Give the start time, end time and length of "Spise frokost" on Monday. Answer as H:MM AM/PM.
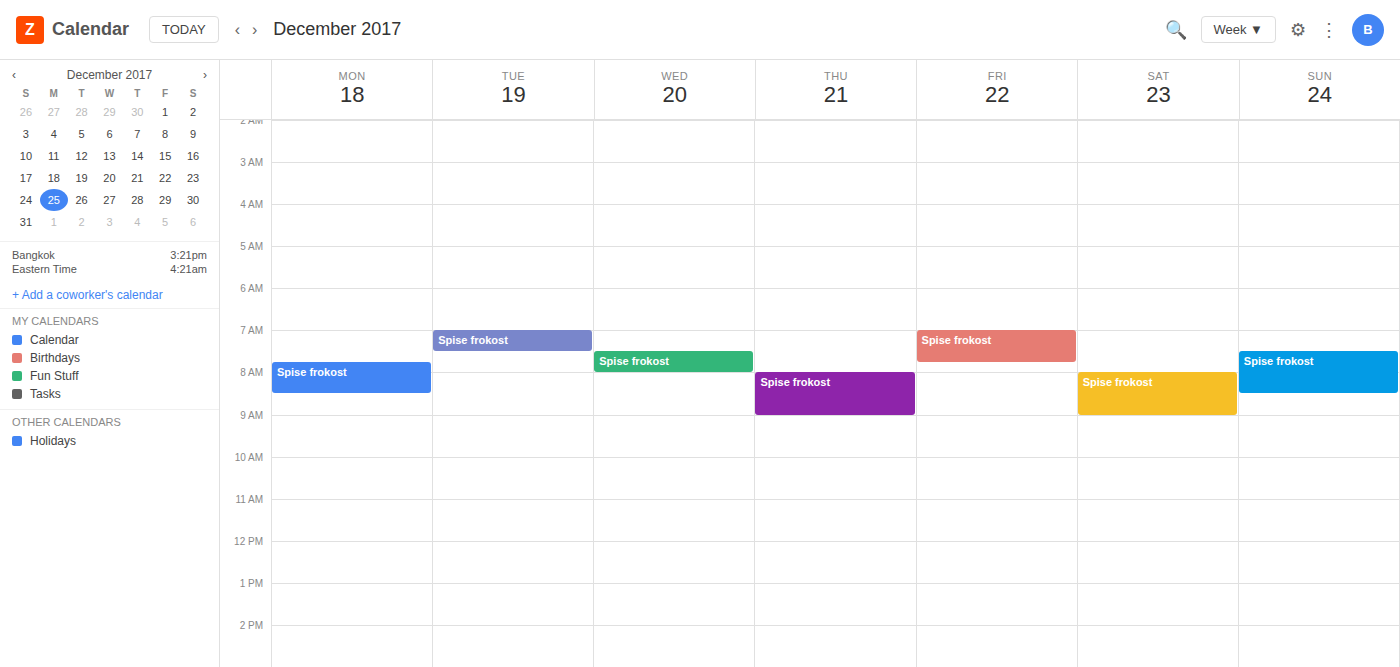
7:45 AM to 8:30 AM, 45 minutes